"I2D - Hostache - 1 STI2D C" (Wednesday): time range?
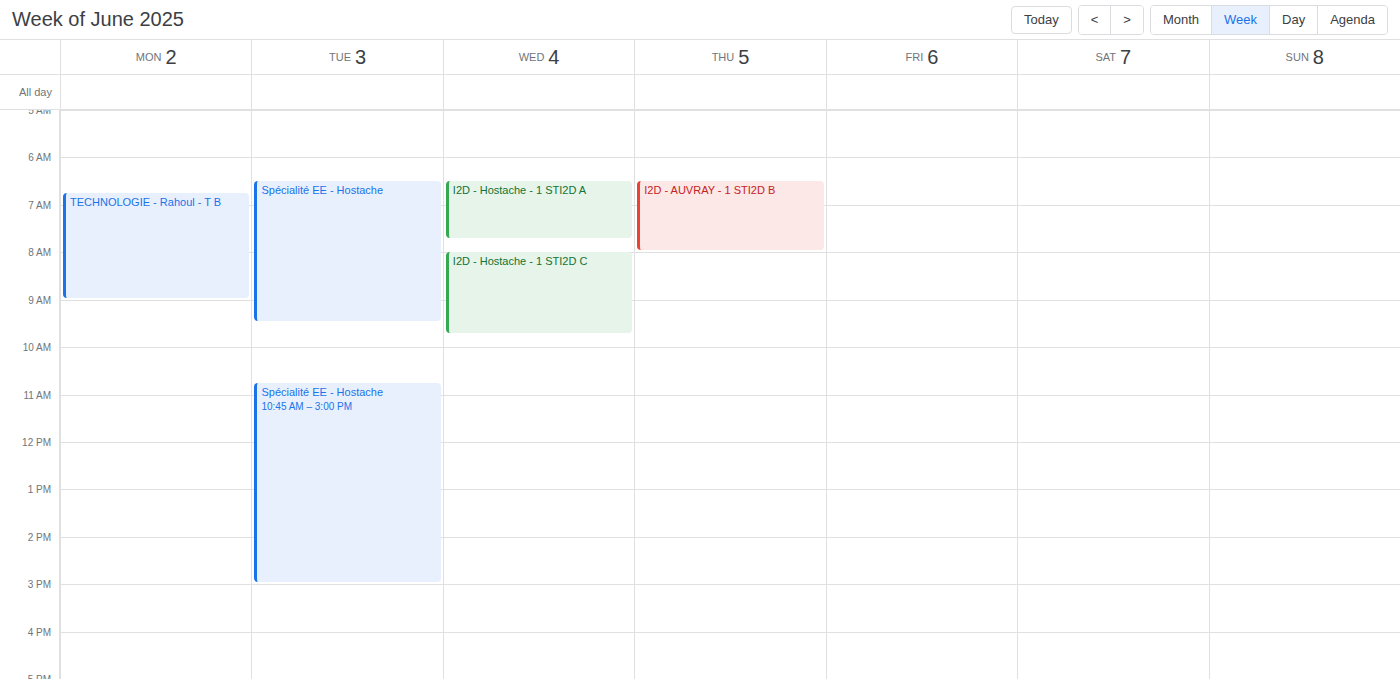
8:00 AM to 9:45 AM